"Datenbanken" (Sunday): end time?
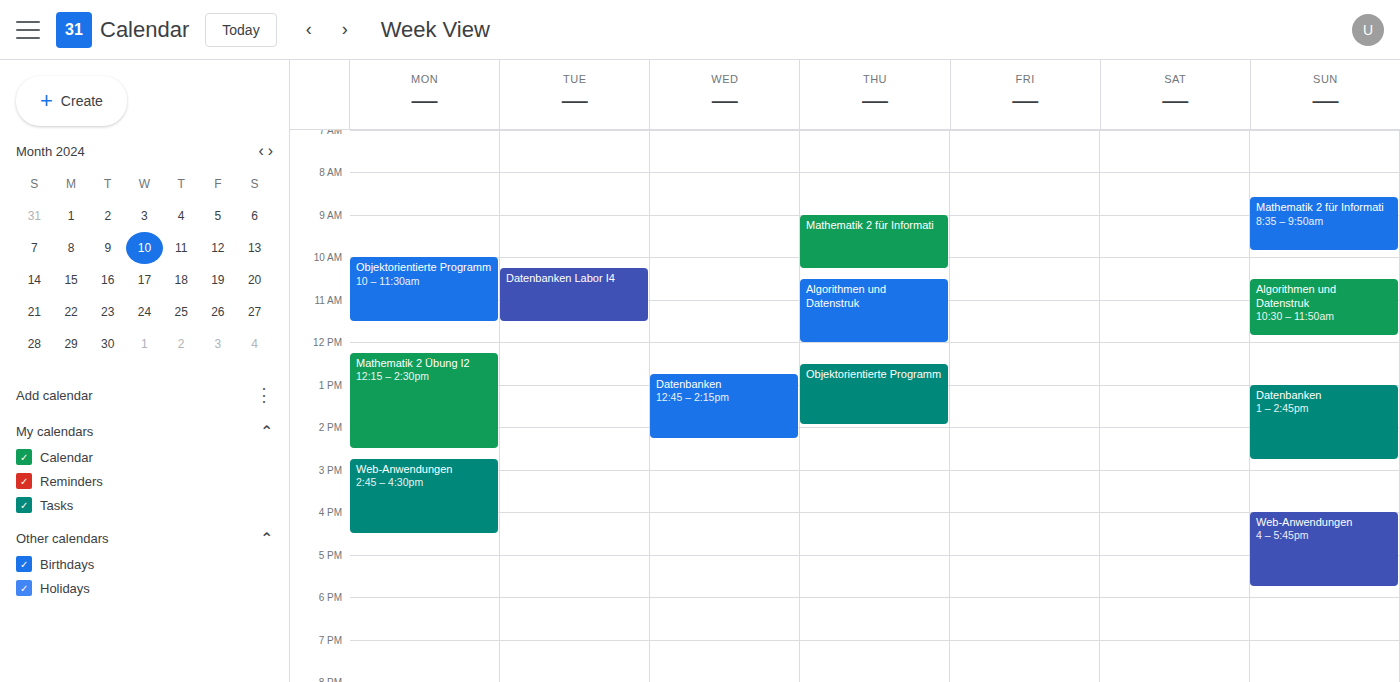
2:45 PM